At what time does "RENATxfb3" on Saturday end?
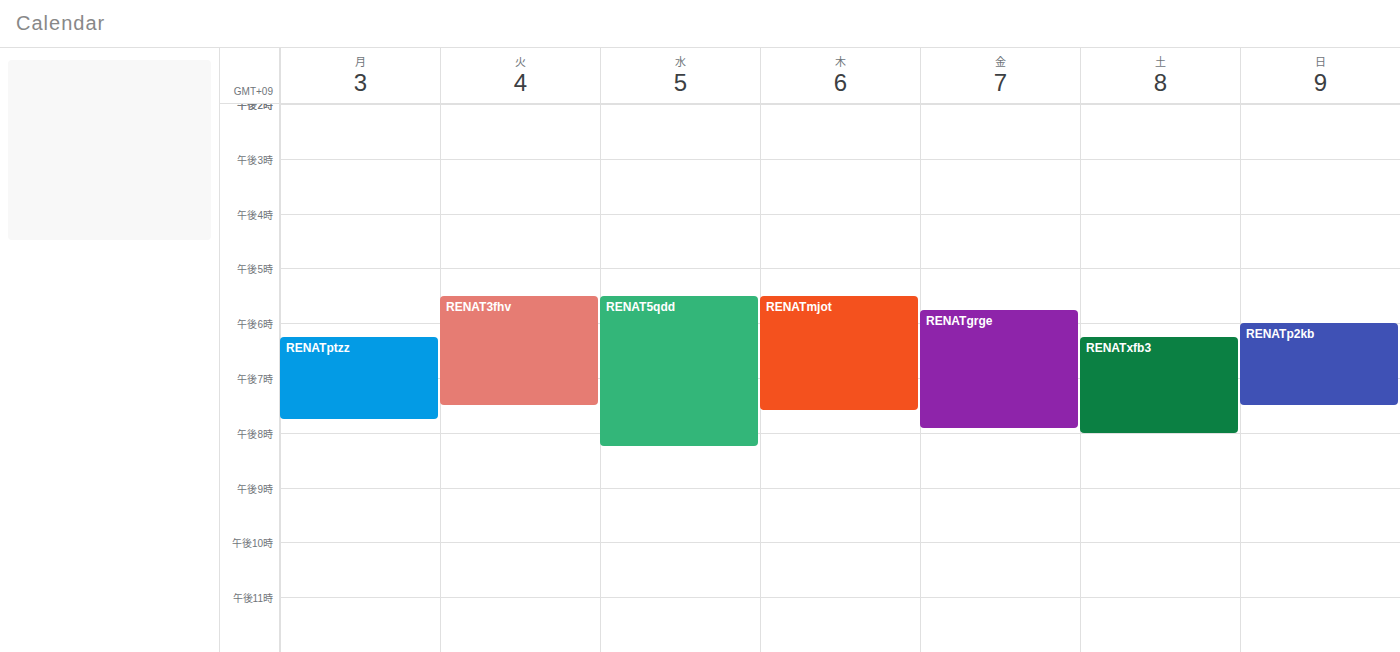
8:00 PM